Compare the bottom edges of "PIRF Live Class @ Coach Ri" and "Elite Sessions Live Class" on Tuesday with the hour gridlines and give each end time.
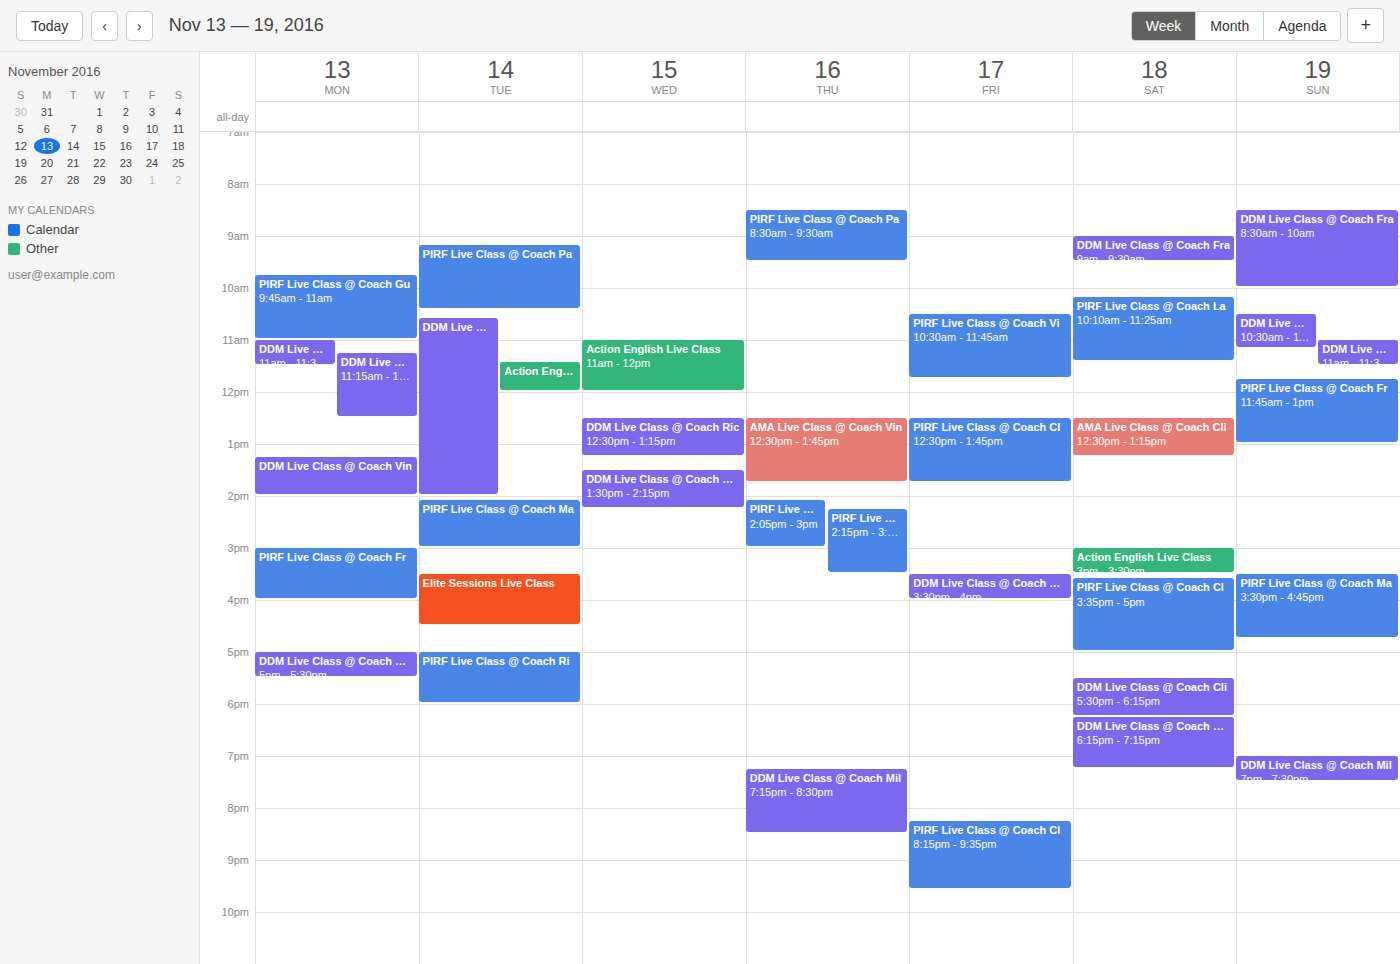
"PIRF Live Class @ Coach Ri": 6:00 PM, exactly on the 6 PM line. "Elite Sessions Live Class": 4:30 PM, halfway between the 4 PM and 5 PM lines.